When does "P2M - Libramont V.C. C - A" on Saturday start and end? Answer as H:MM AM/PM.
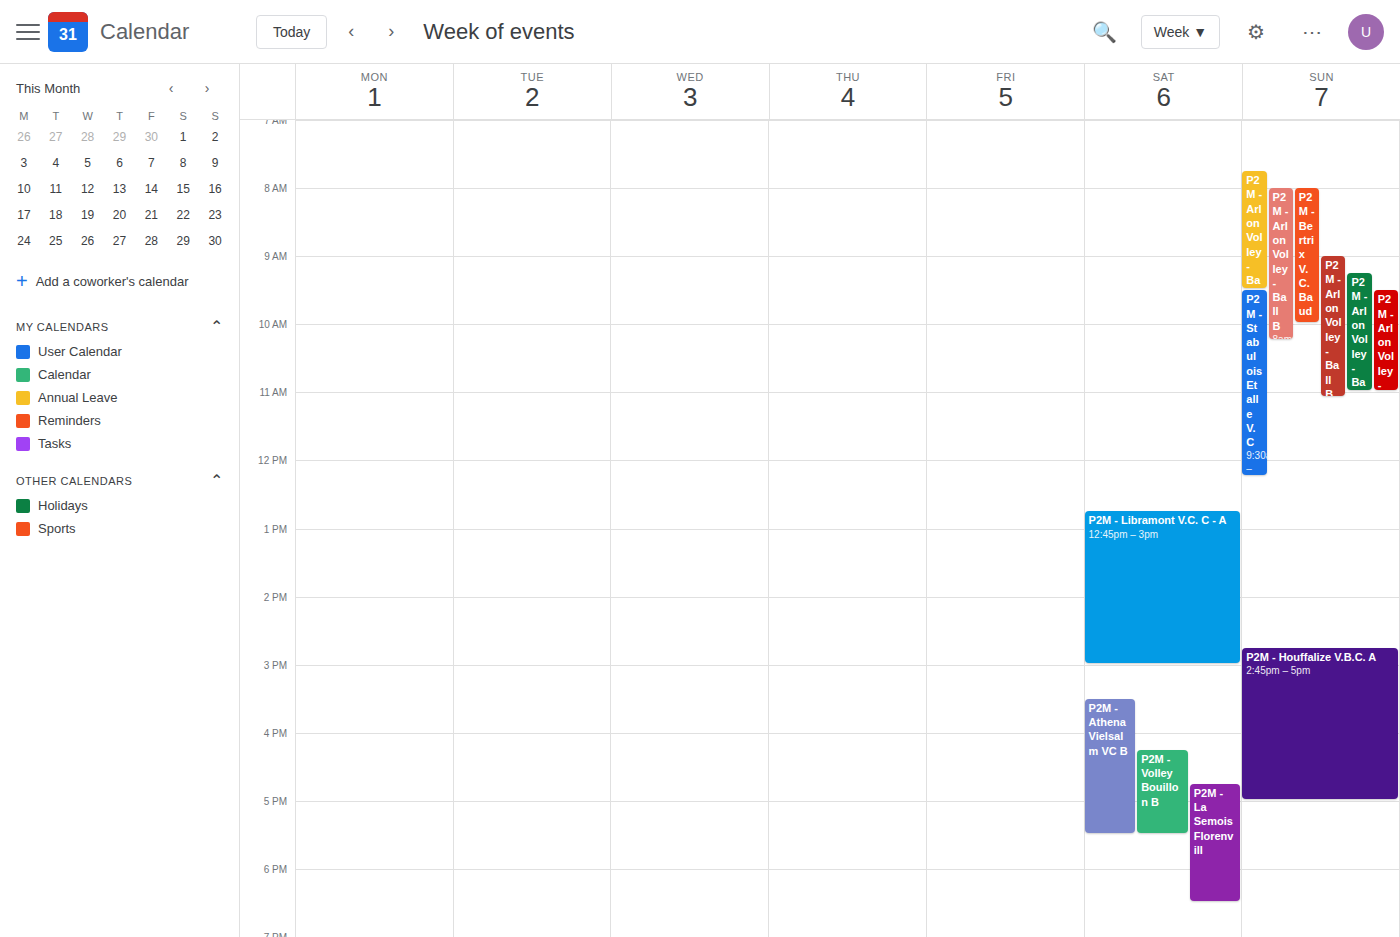
12:45 PM to 3:00 PM